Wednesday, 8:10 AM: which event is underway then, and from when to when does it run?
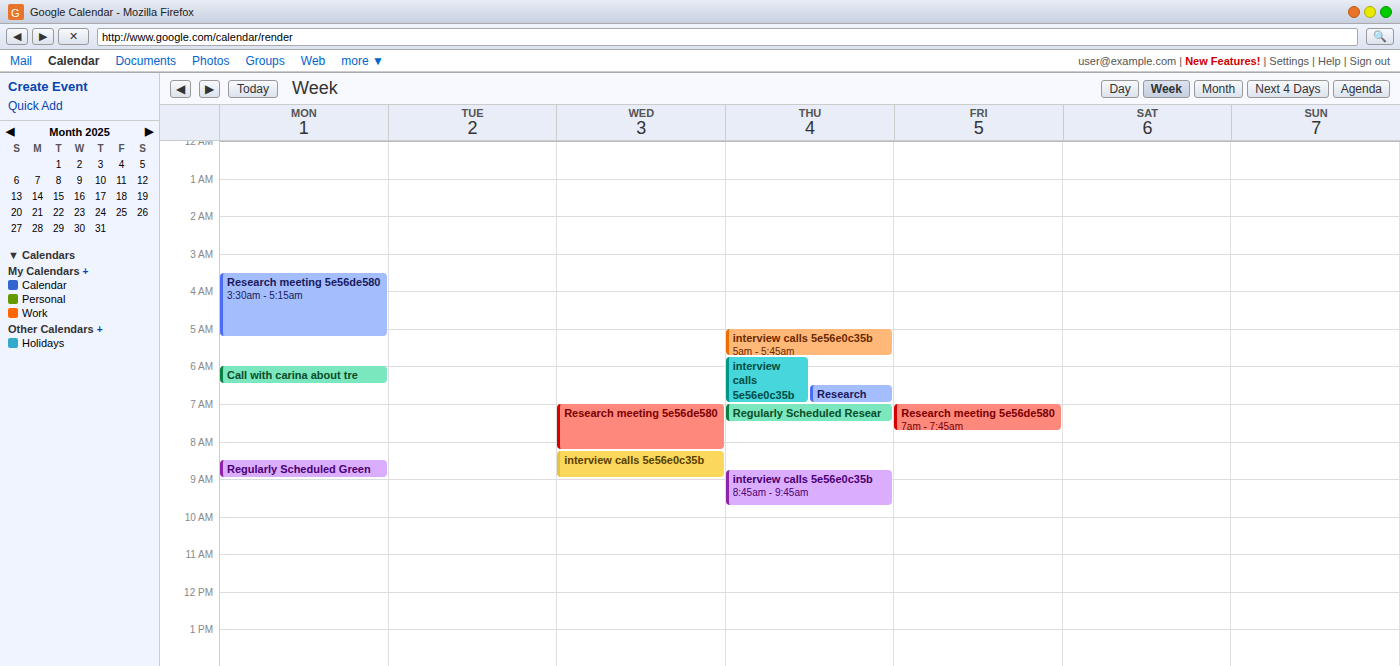
"Research meeting 5e56de580", 7:00 AM to 8:15 AM